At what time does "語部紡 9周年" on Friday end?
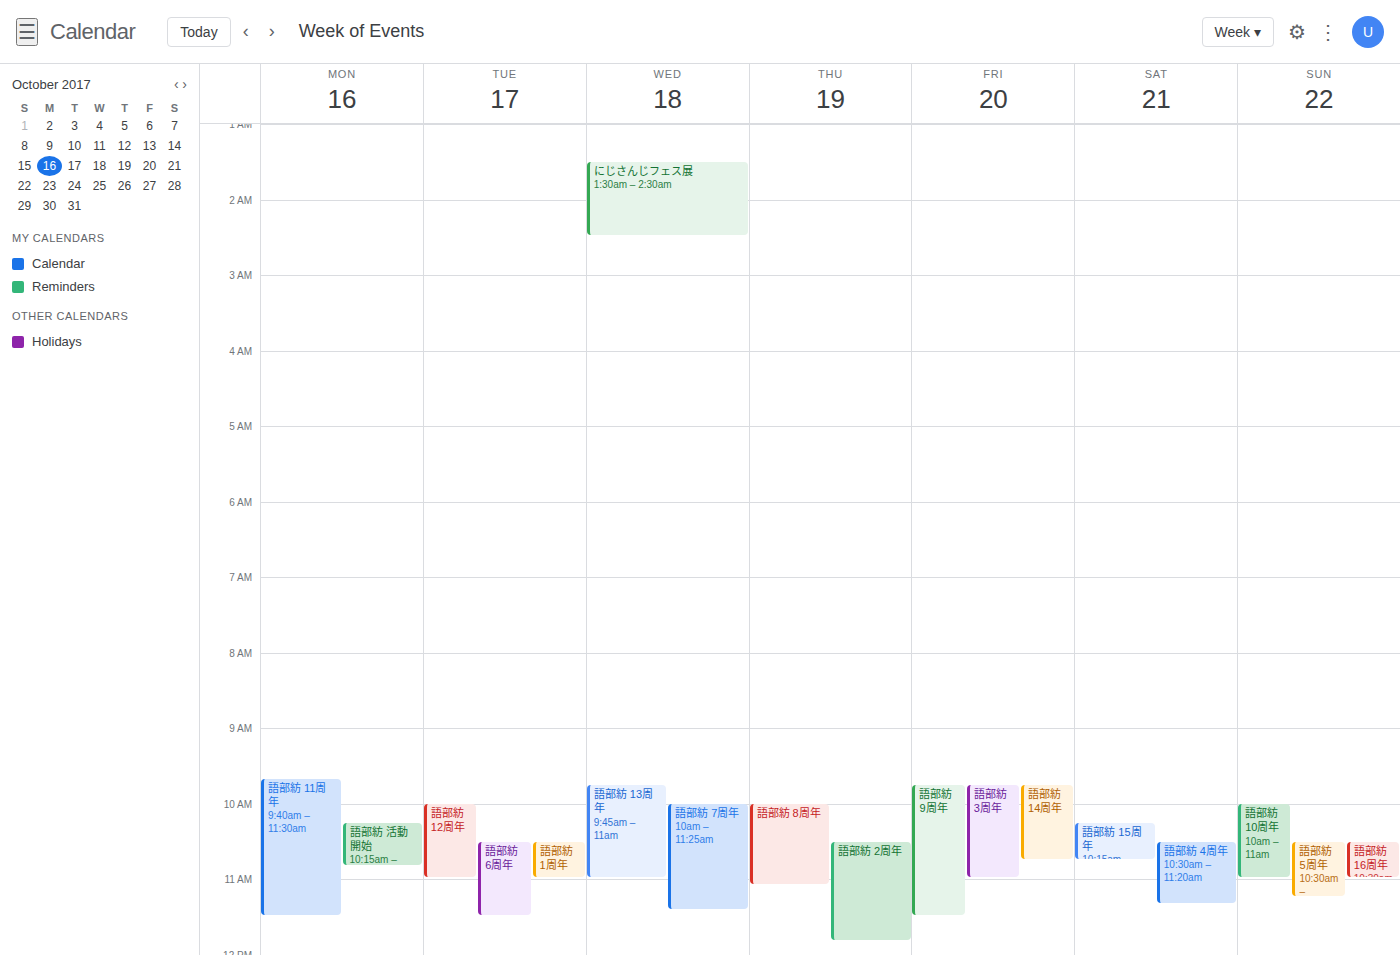
11:30 AM